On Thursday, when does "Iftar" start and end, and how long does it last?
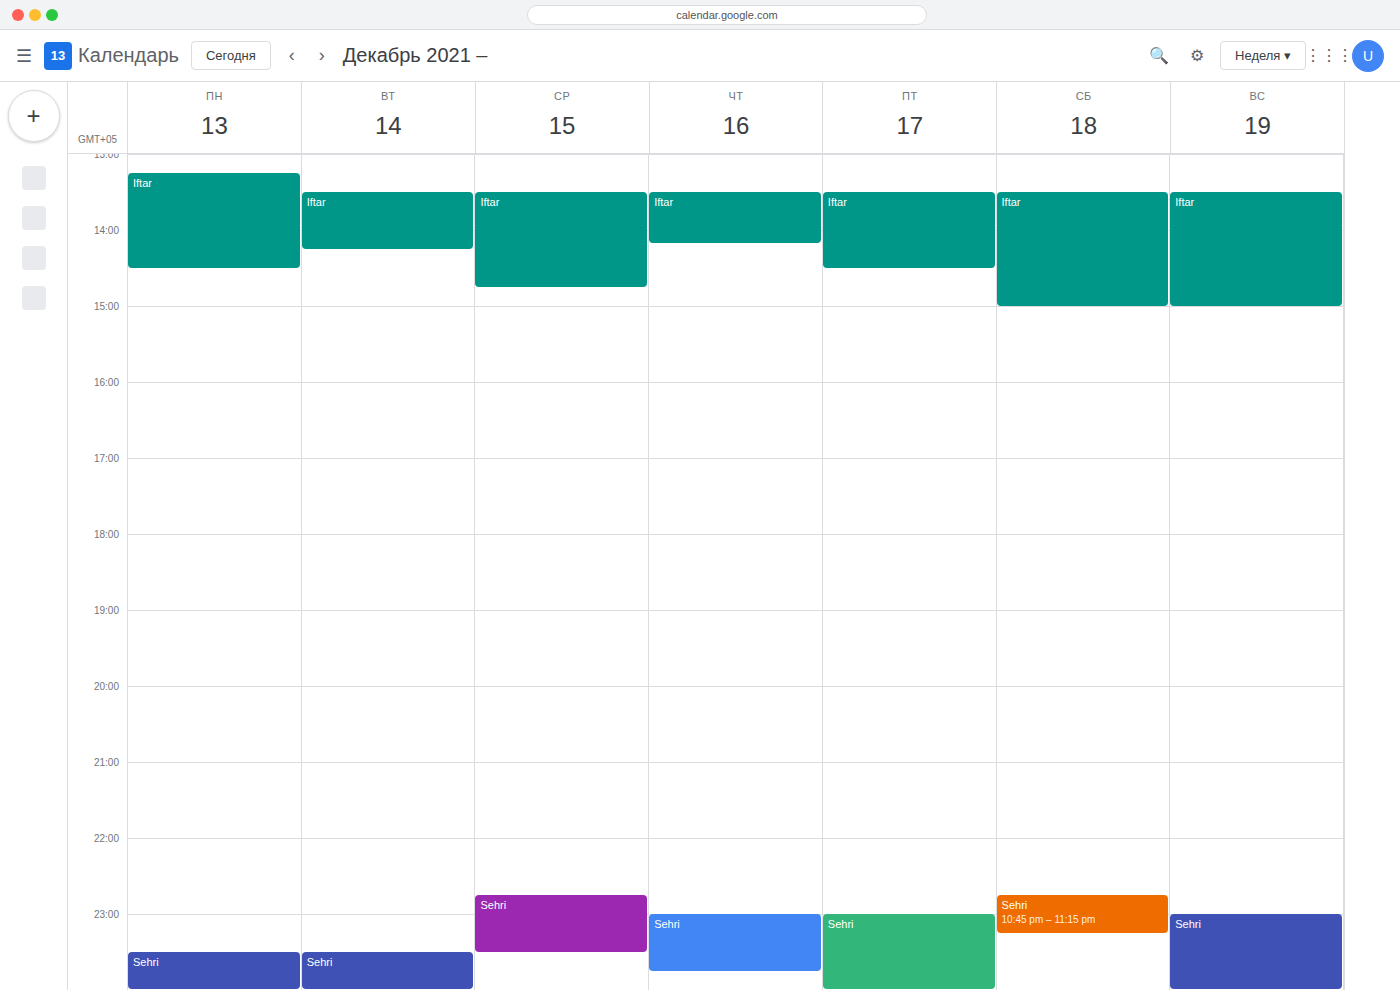
1:30 PM to 2:10 PM, 40 minutes